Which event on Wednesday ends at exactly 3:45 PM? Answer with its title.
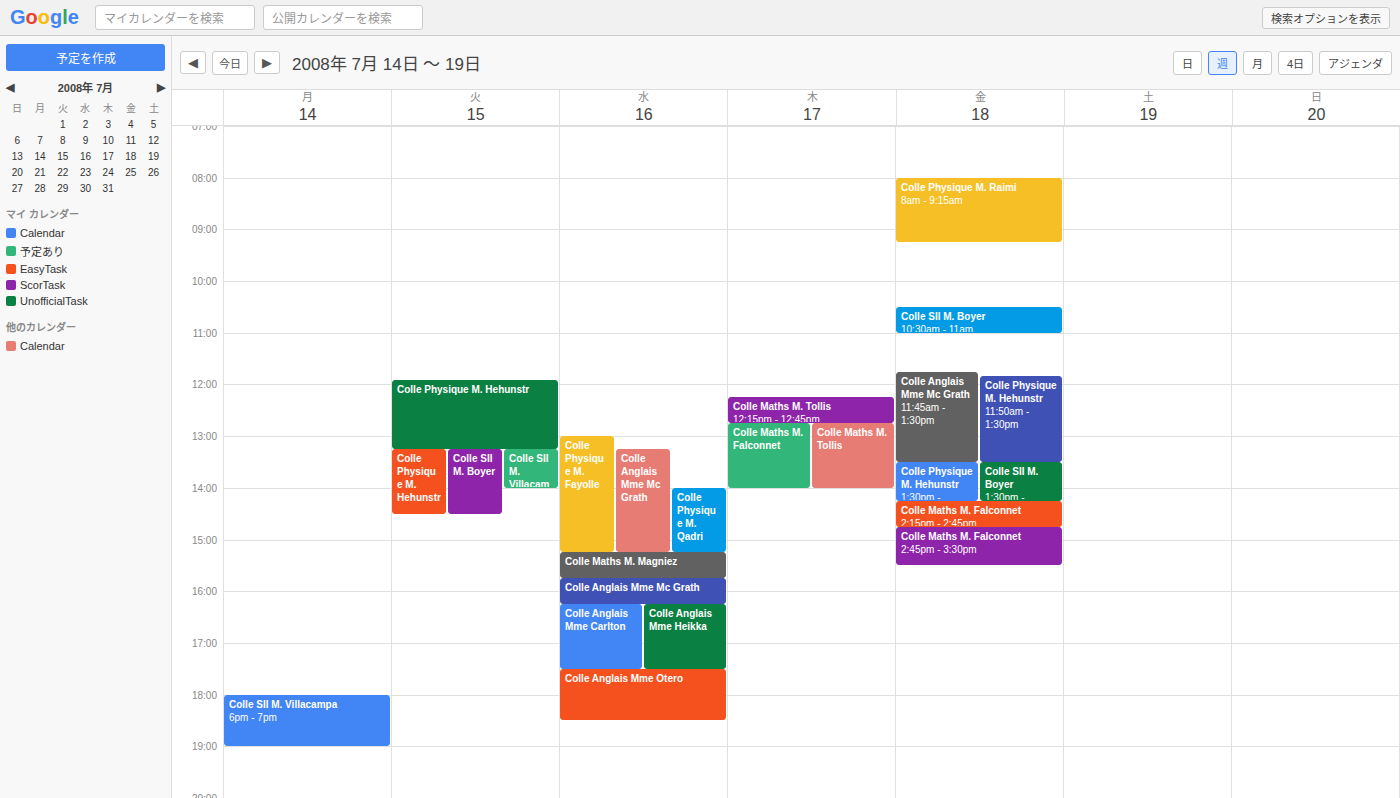
"Colle Maths M. Magniez"